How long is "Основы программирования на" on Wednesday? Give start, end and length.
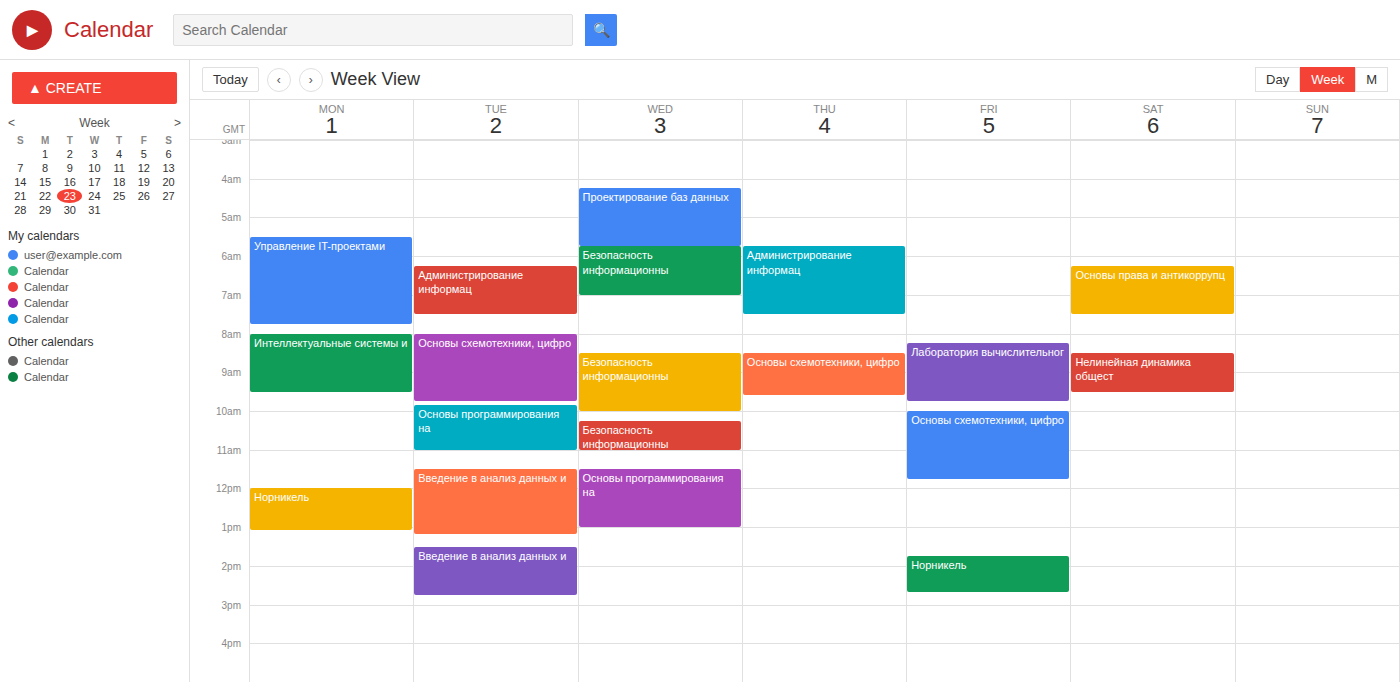
11:30 AM to 1:00 PM, 1 hour 30 minutes